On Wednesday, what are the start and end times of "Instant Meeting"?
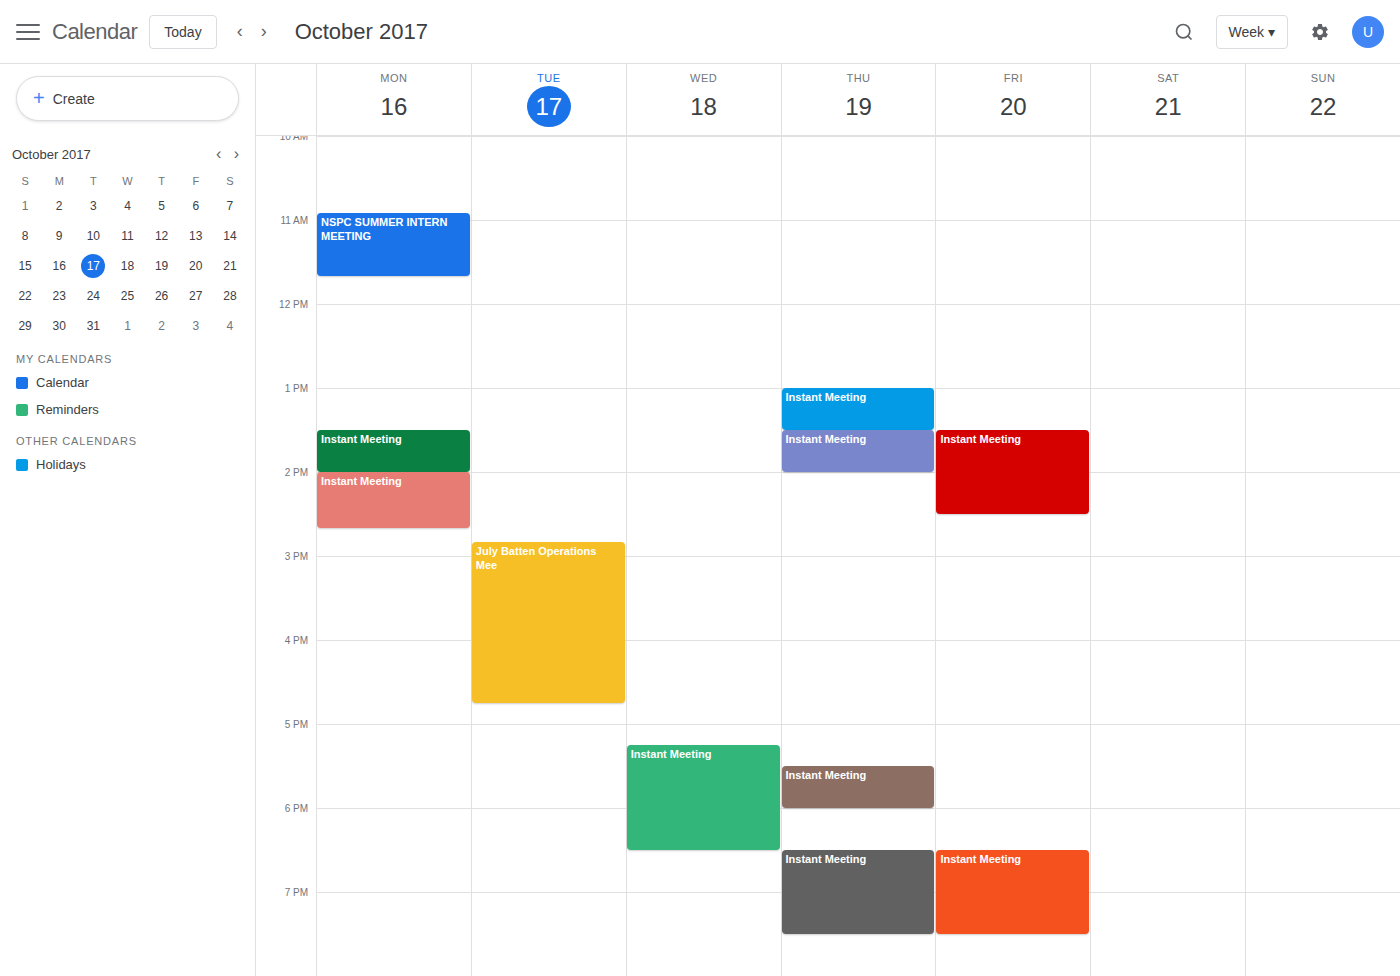
5:15 PM to 6:30 PM